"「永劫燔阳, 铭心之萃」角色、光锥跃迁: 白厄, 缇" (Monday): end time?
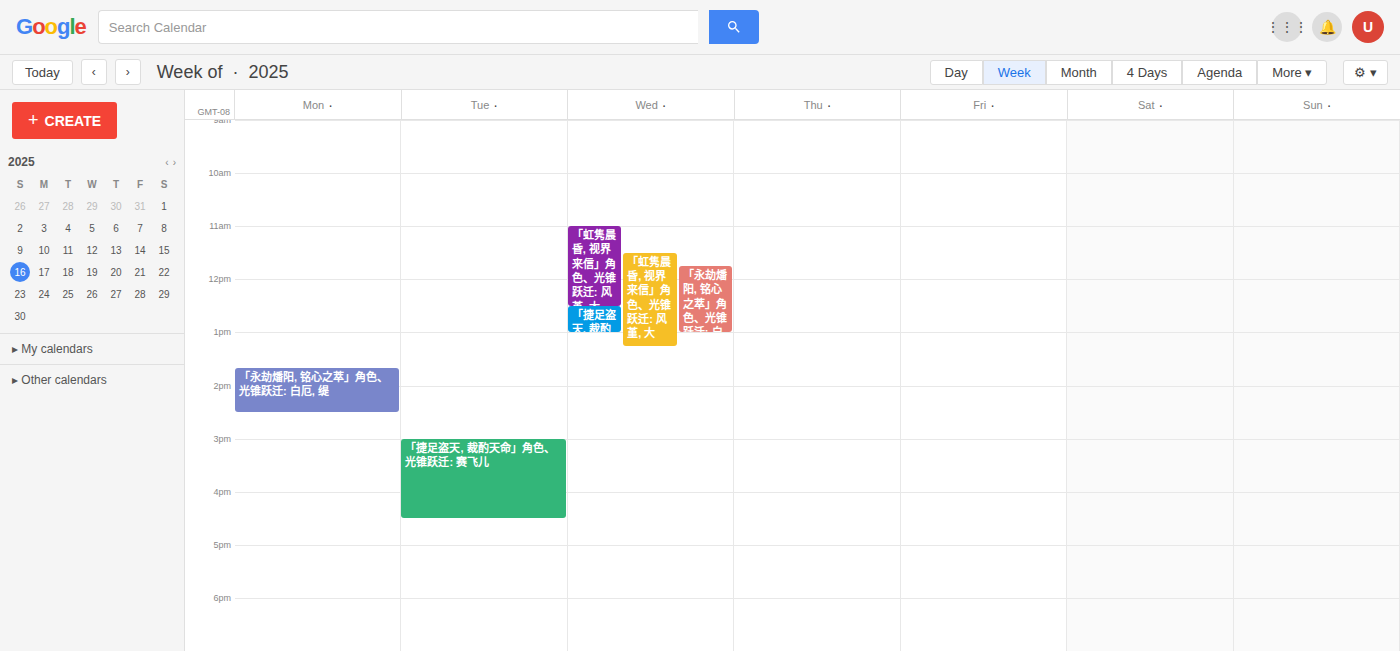
2:30 PM